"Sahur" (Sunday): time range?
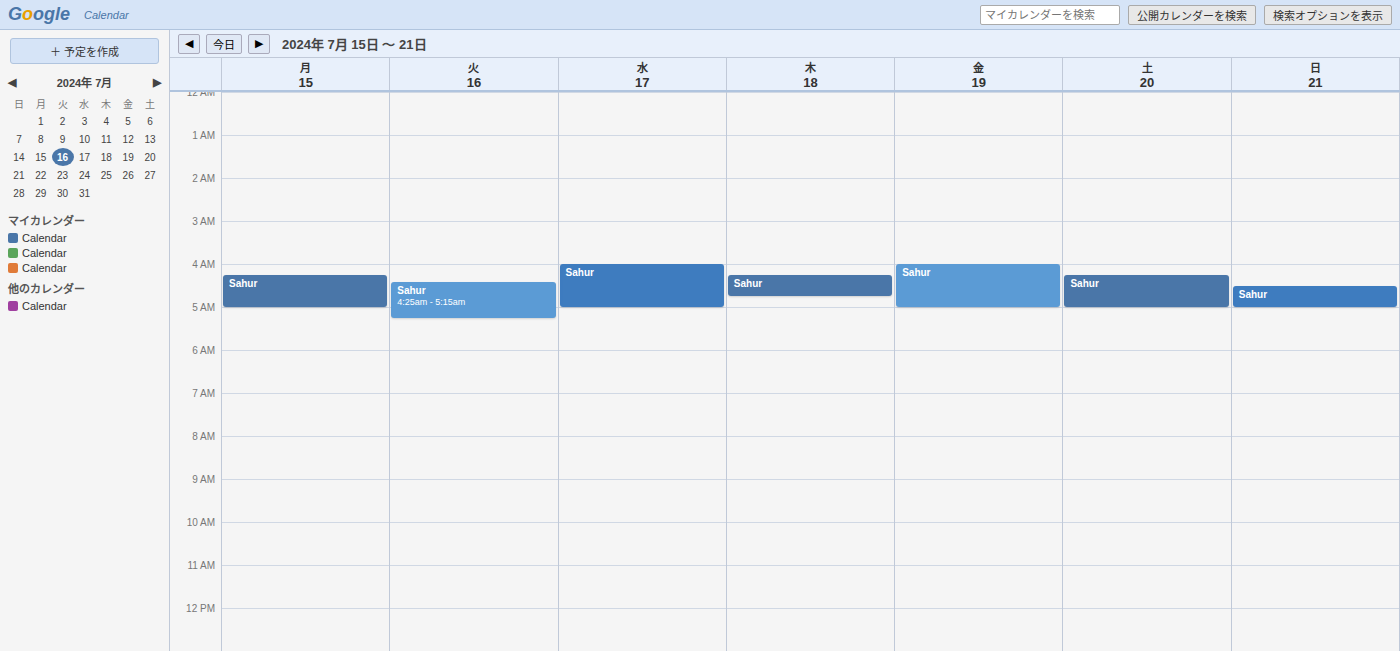
4:30 AM to 5:00 AM